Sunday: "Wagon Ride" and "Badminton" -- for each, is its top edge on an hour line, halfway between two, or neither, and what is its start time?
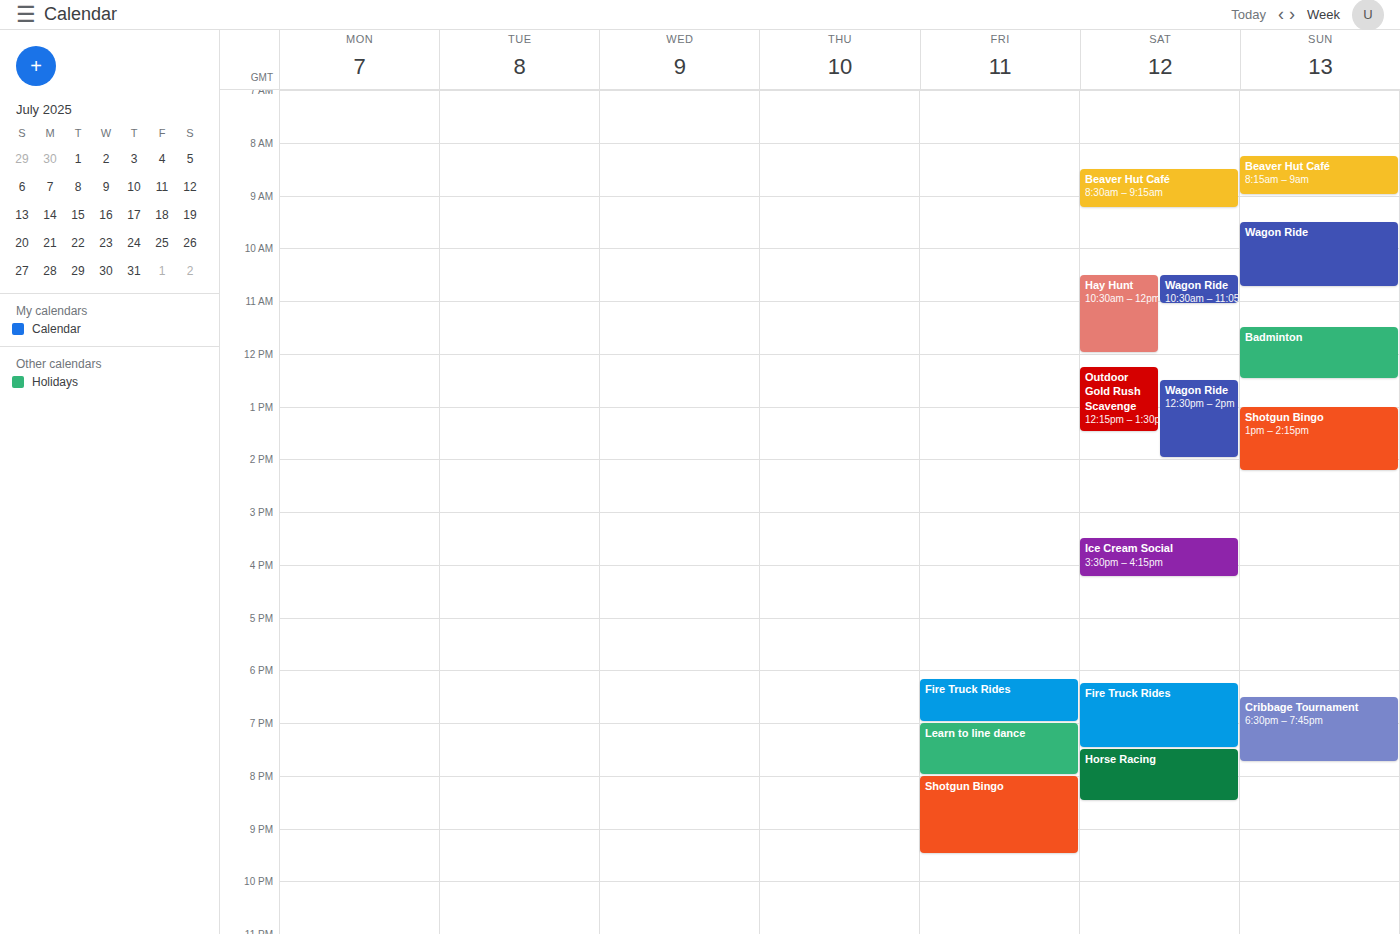
"Wagon Ride": 9:30 AM, halfway between the 9 AM and 10 AM lines. "Badminton": 11:30 AM, halfway between the 11 AM and 12 PM lines.